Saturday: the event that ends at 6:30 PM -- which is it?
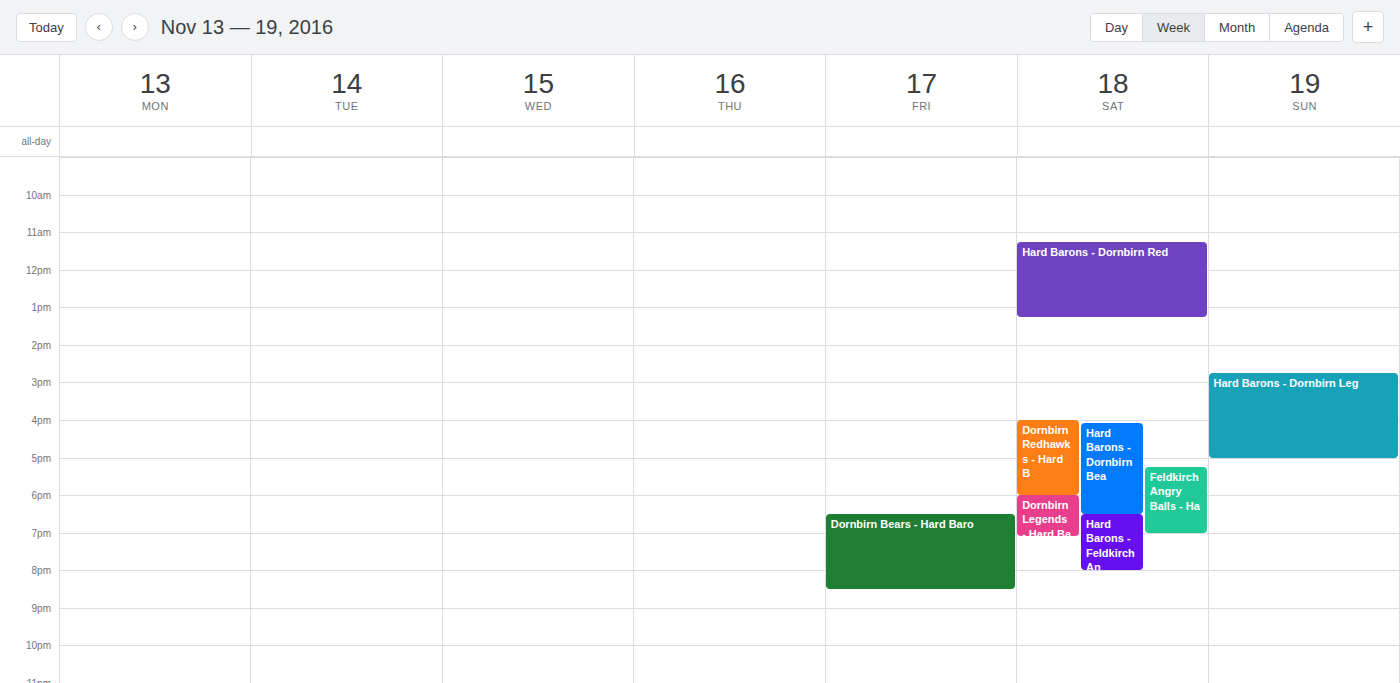
"Hard Barons - Dornbirn Bea"